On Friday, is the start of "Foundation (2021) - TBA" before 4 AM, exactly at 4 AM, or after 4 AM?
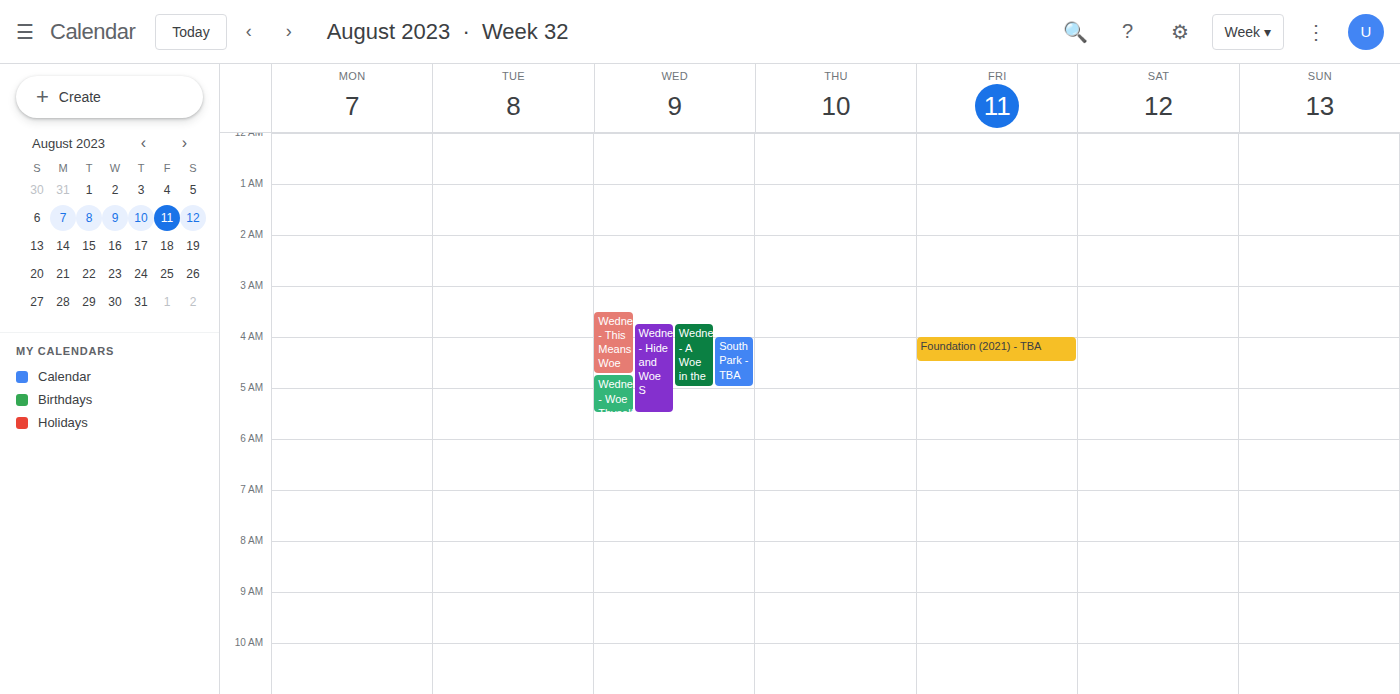
4:00 AM -- exactly at 4 AM, on the 4 AM line.